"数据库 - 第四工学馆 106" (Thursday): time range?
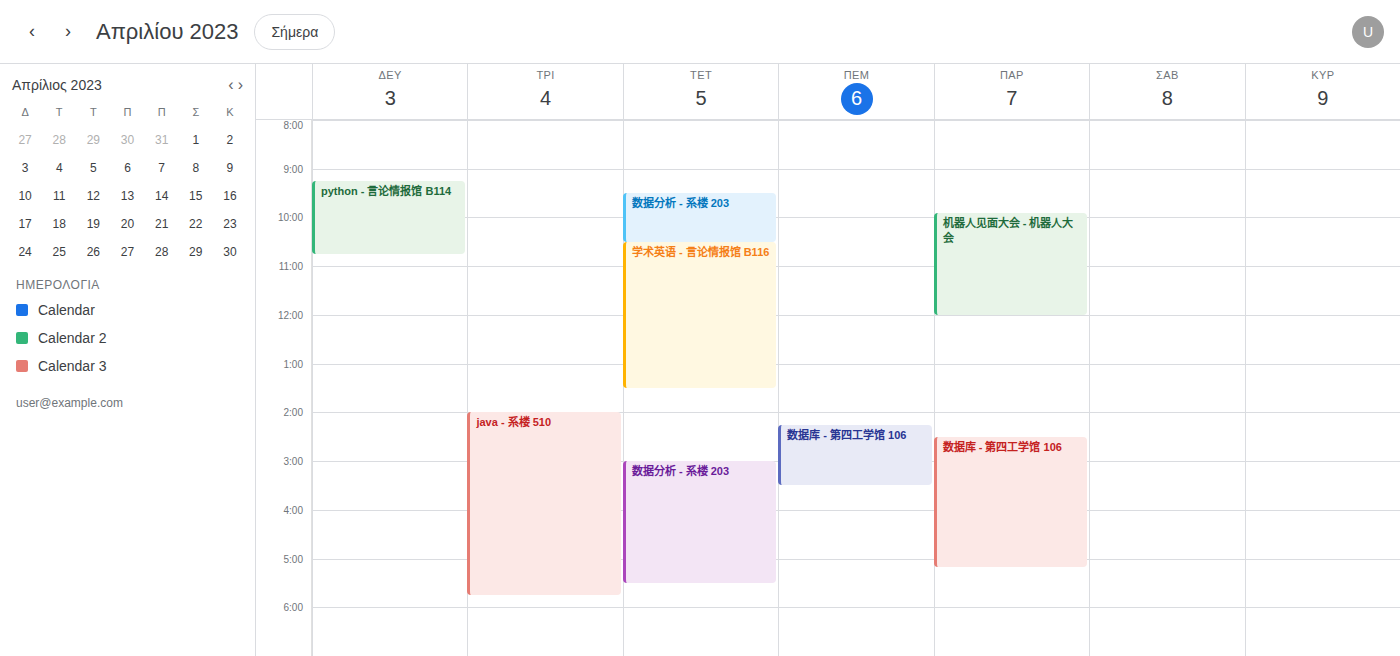
2:15 PM to 3:30 PM